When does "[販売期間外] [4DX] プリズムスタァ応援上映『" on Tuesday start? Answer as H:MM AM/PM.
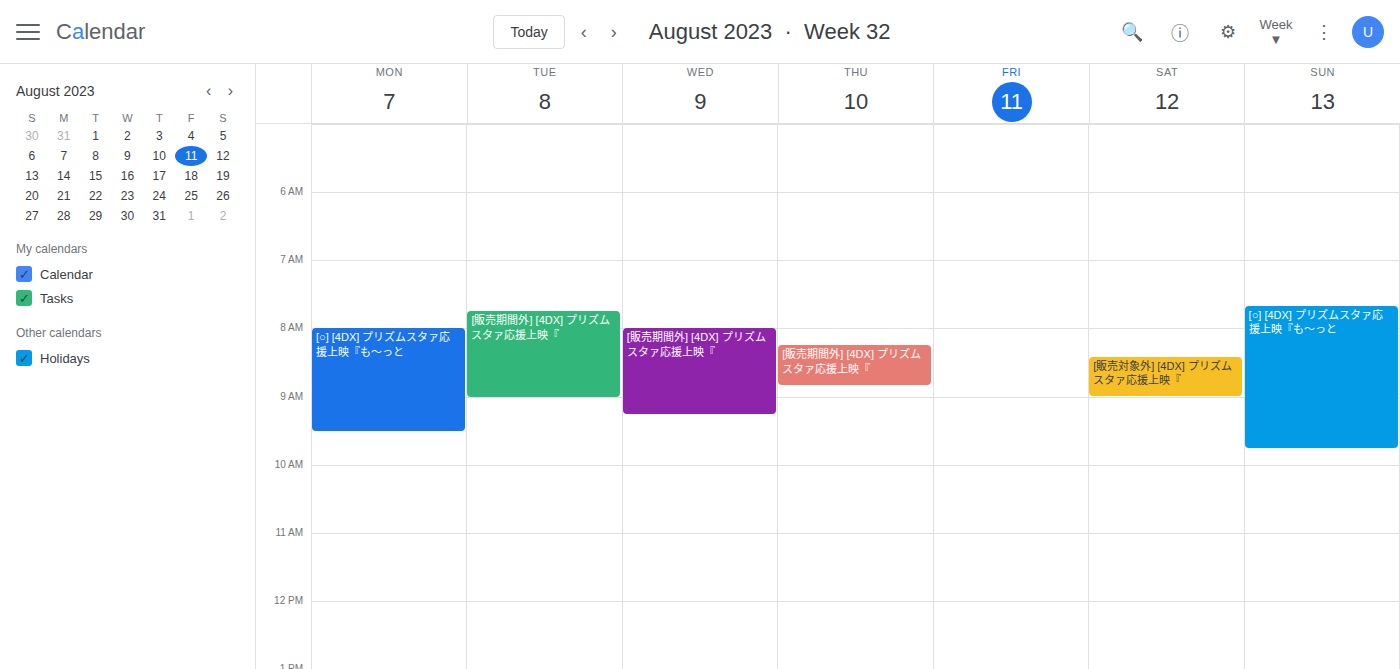
7:45 AM